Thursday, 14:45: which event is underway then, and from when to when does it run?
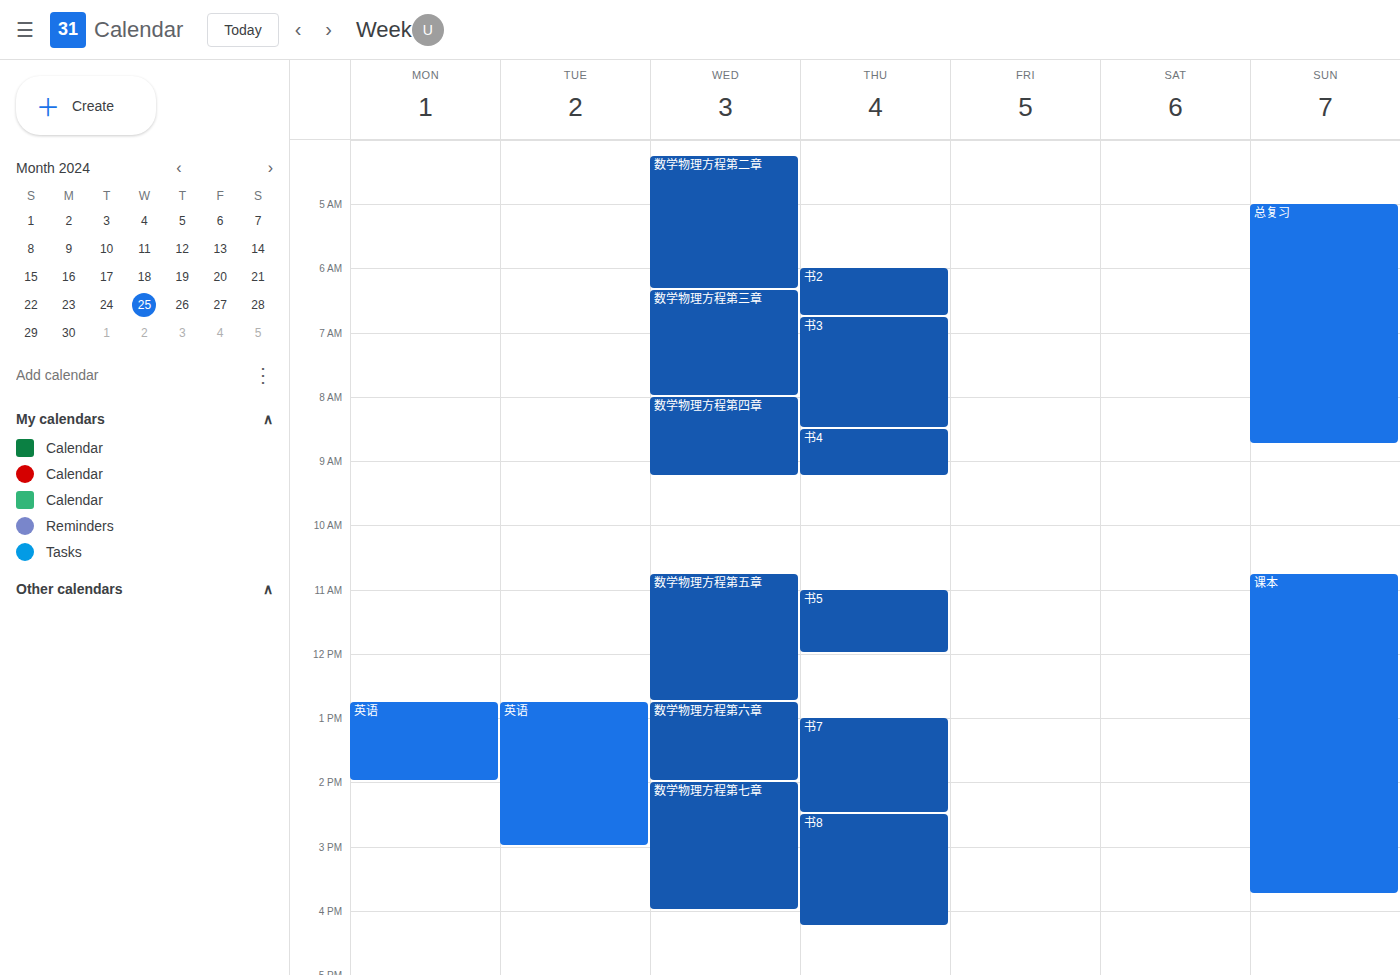
"书8", 14:30 to 16:15